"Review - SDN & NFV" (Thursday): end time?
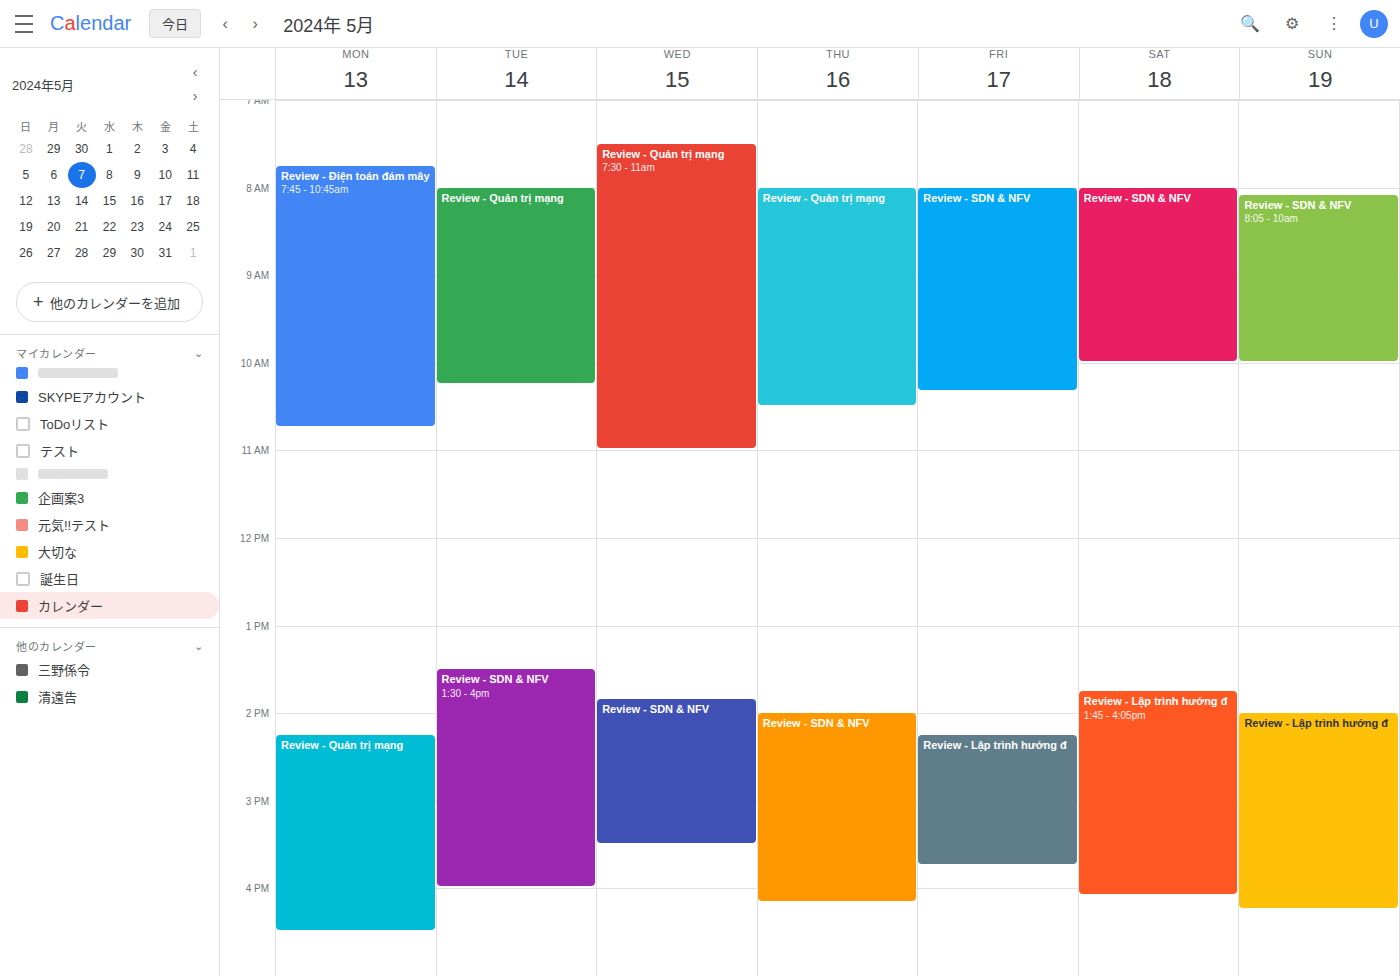
4:10 PM